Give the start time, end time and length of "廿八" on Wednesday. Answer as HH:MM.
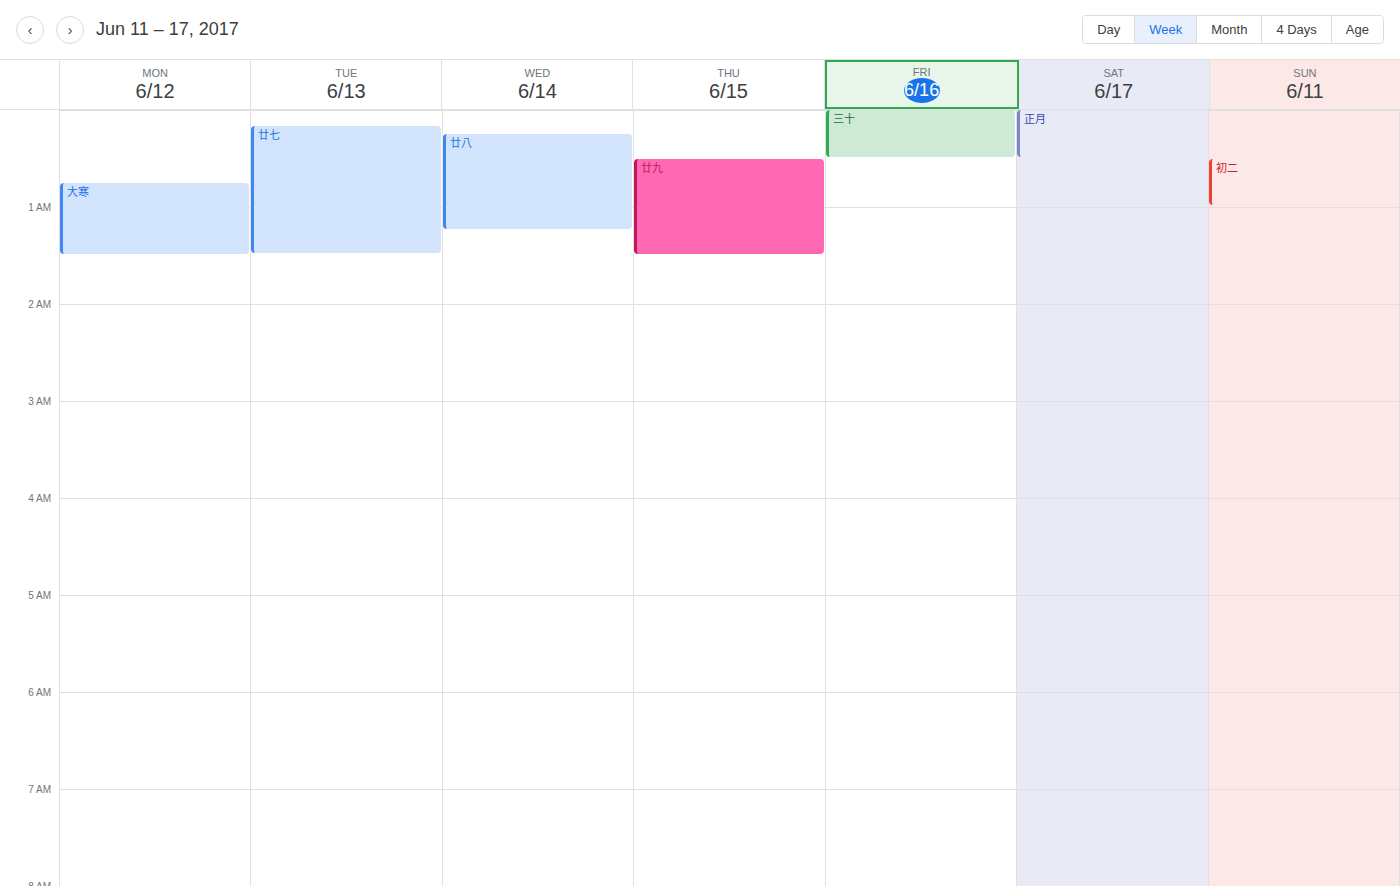
00:15 to 01:15, 1 hour